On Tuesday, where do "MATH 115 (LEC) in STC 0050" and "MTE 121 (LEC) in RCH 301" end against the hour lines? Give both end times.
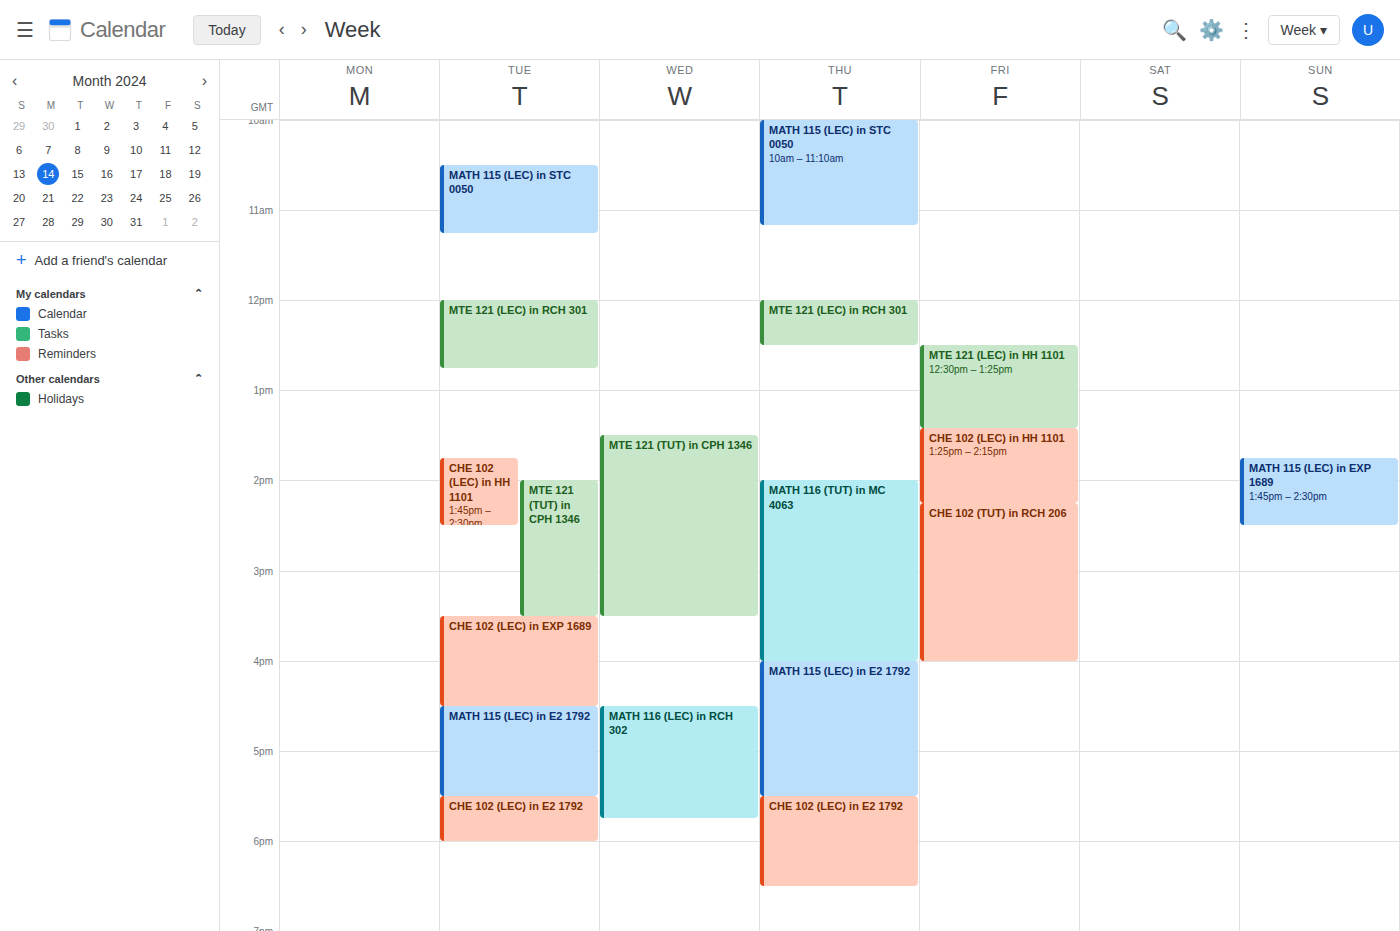
"MATH 115 (LEC) in STC 0050": 11:15 AM, neither: a quarter of the way from the 11 AM line to the 12 PM line. "MTE 121 (LEC) in RCH 301": 12:45 PM, neither: three quarters of the way from the 12 PM line to the 1 PM line.